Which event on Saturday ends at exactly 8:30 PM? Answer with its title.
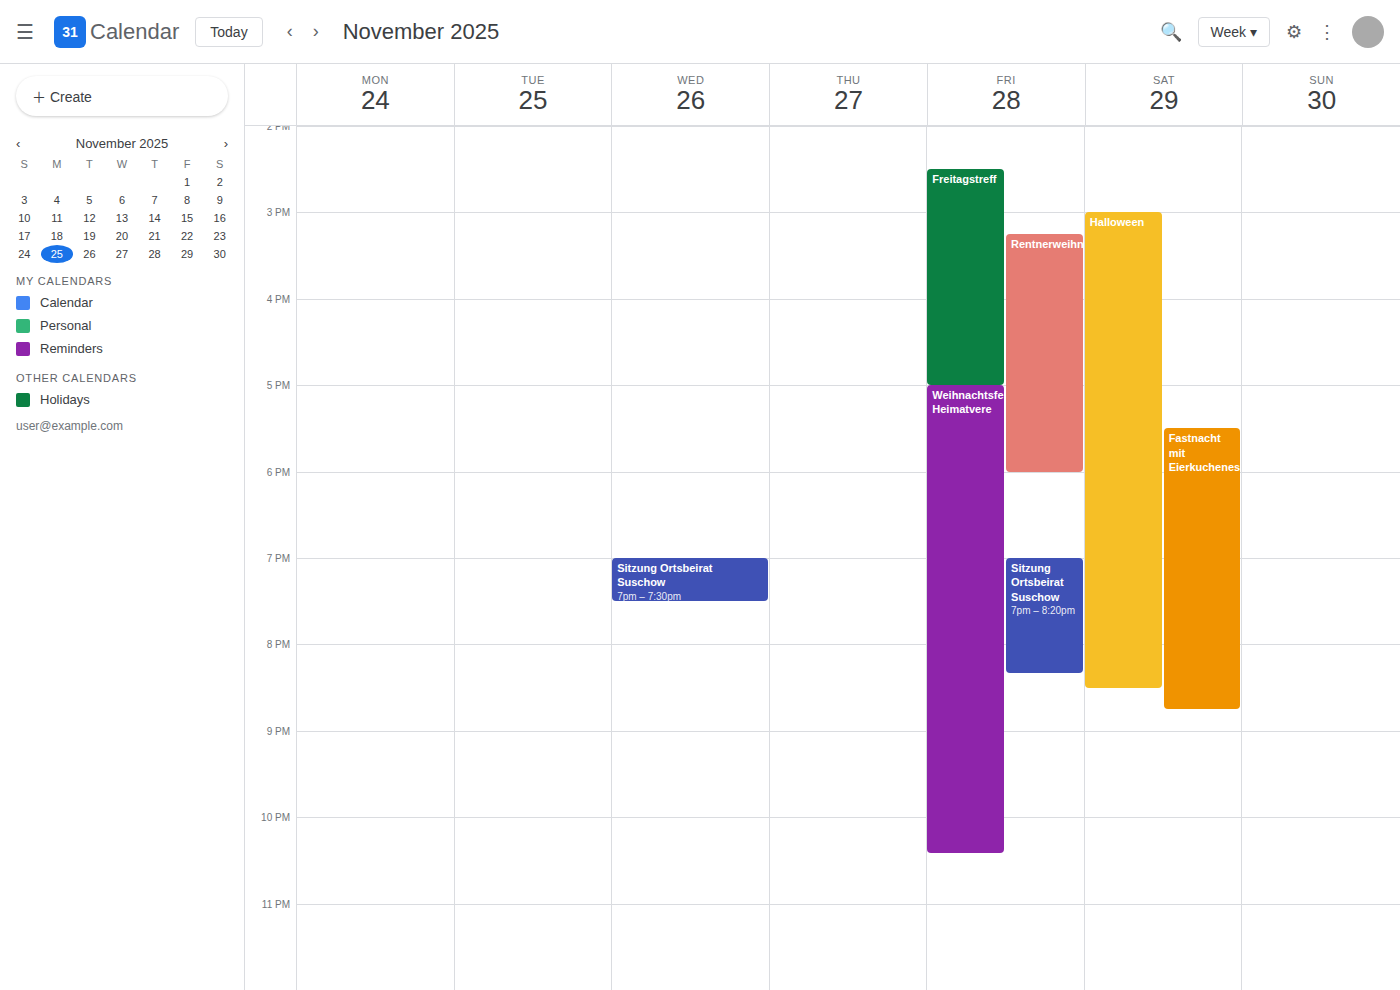
"Halloween"